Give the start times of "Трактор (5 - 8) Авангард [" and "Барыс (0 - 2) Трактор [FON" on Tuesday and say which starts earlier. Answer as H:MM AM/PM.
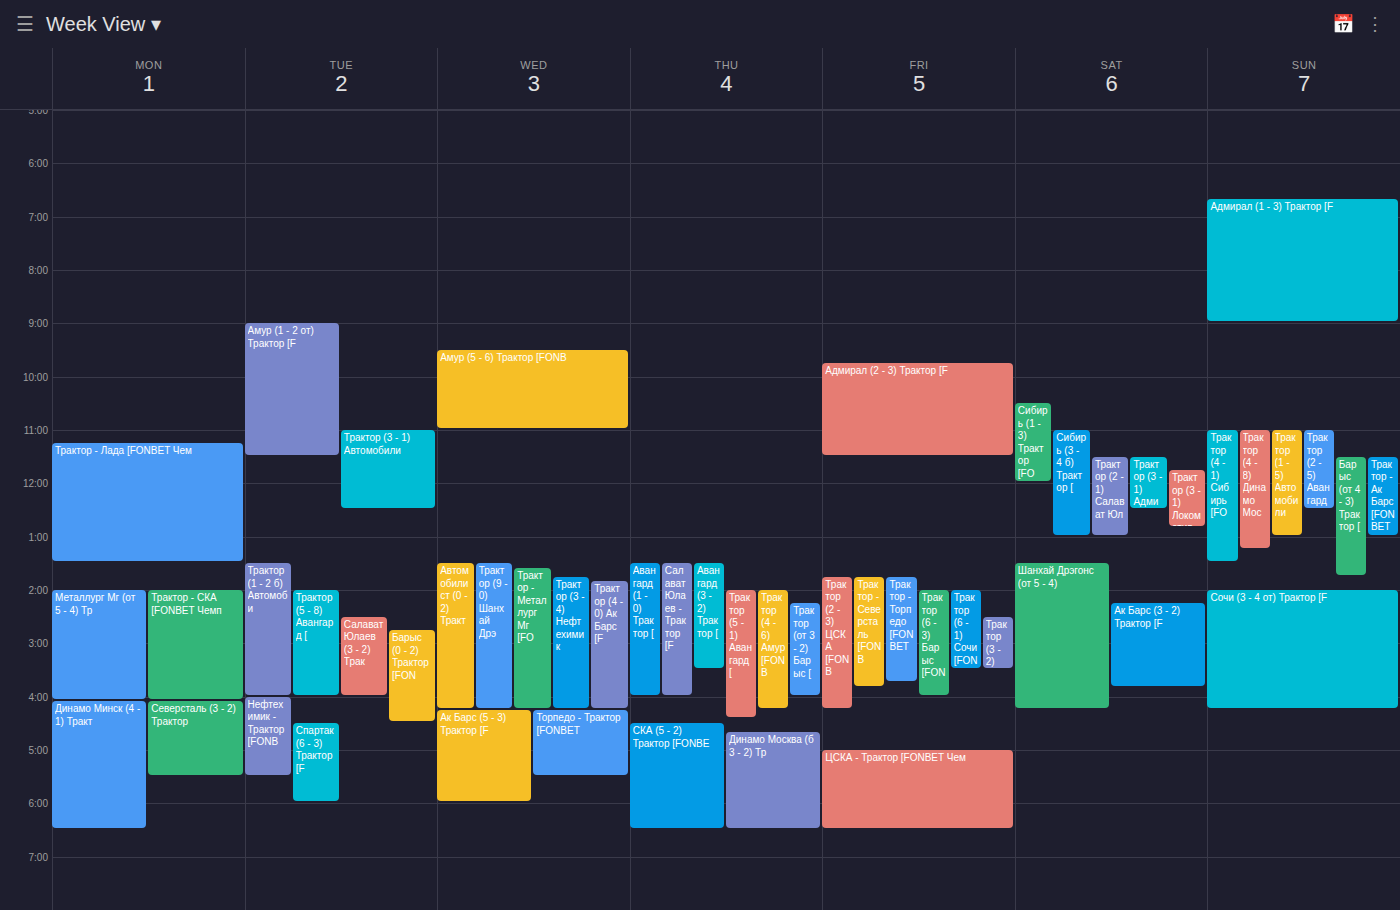
"Трактор (5 - 8) Авангард [" 2:00 PM; "Барыс (0 - 2) Трактор [FON" 2:45 PM.